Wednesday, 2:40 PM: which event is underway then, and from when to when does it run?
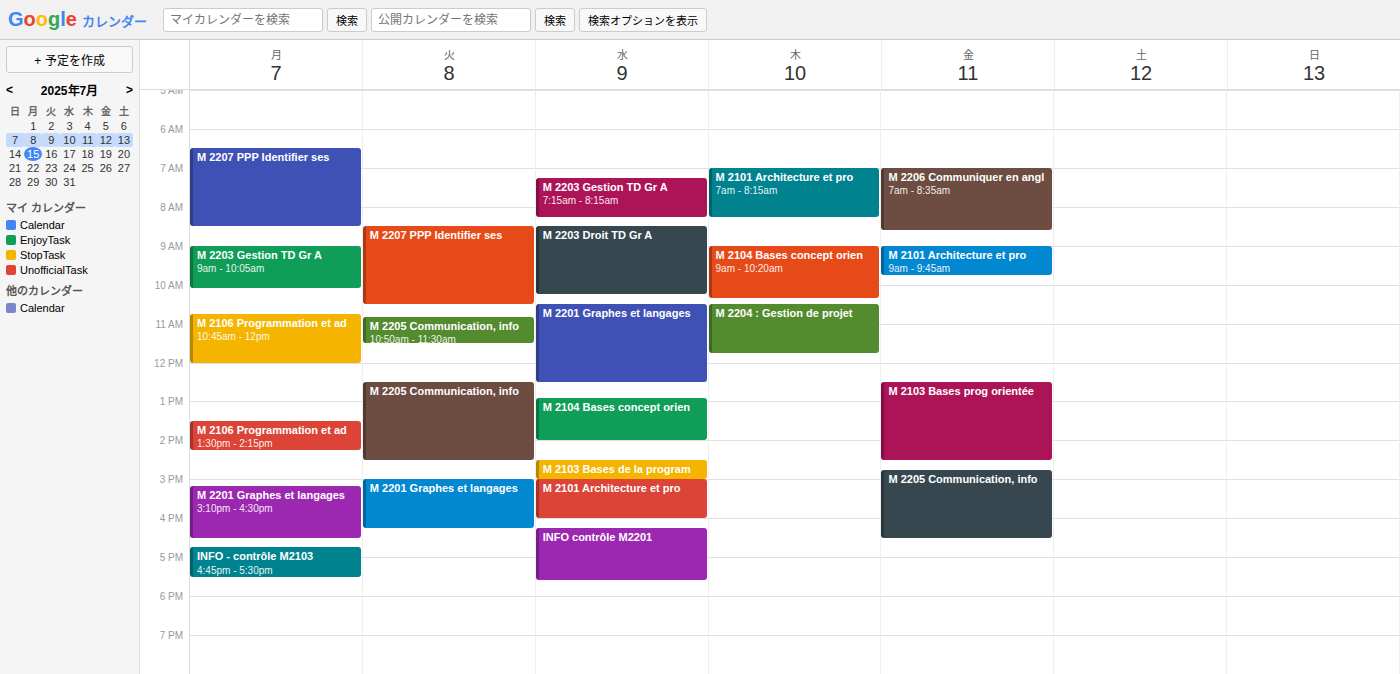
"M 2103 Bases de la program", 2:30 PM to 3:00 PM